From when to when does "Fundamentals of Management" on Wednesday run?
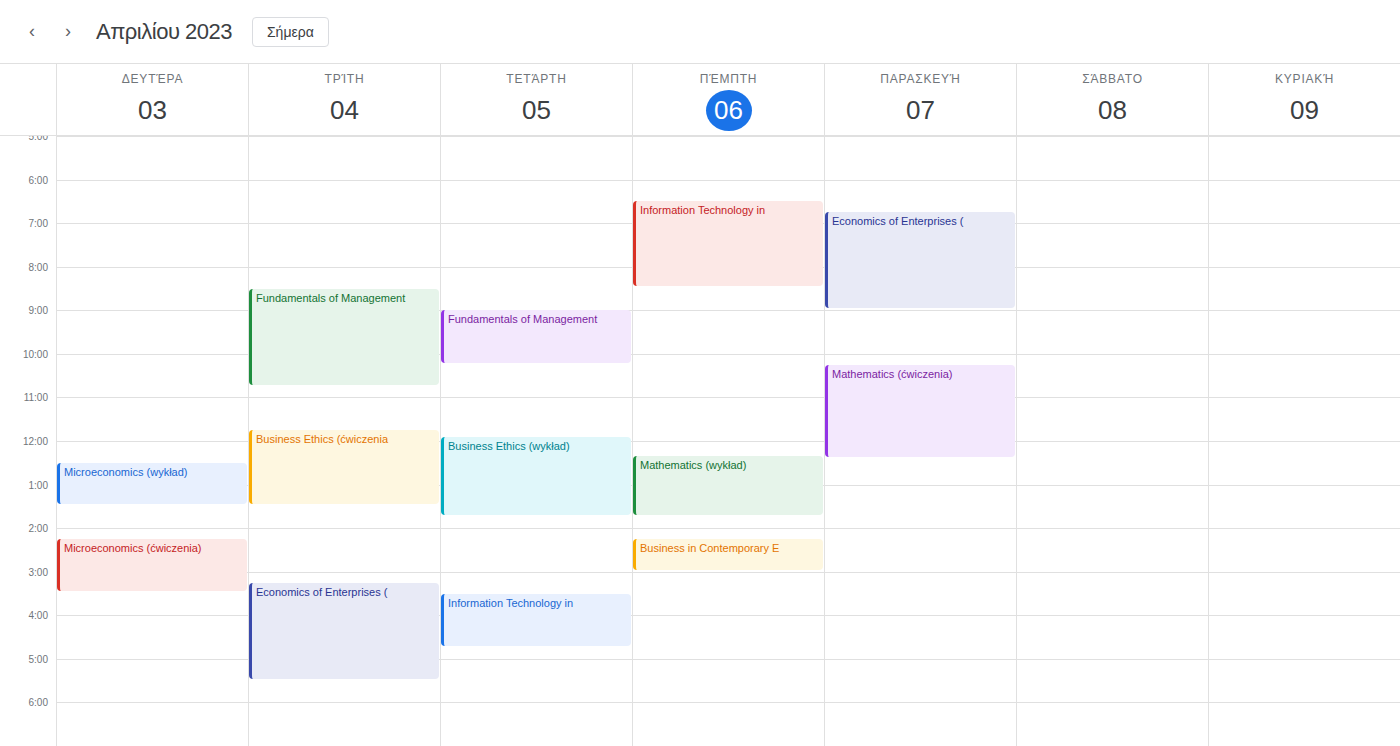
9:00 AM to 10:15 AM